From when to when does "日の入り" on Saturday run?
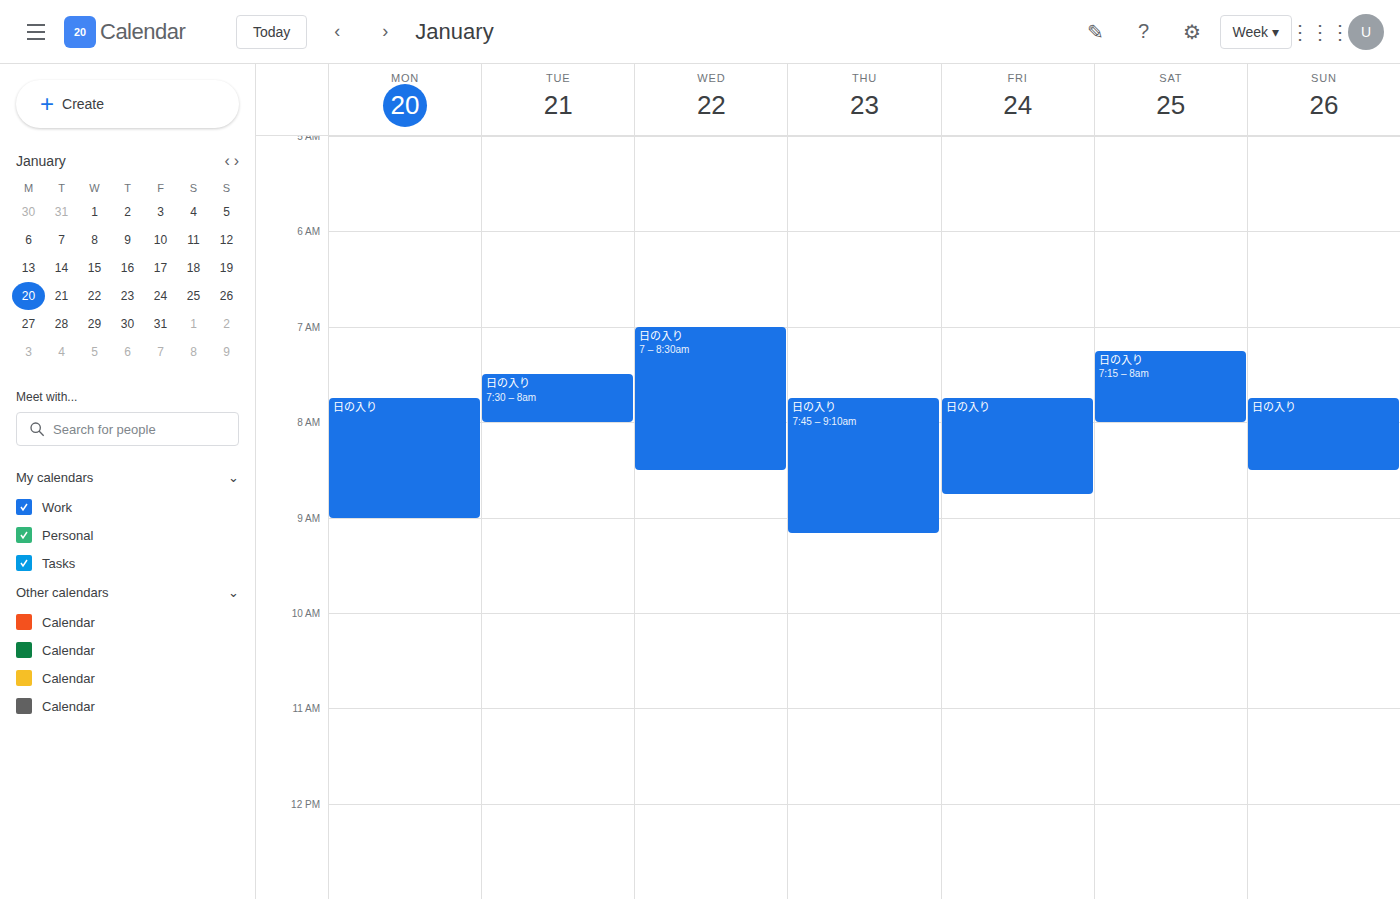
7:15 AM to 8:00 AM